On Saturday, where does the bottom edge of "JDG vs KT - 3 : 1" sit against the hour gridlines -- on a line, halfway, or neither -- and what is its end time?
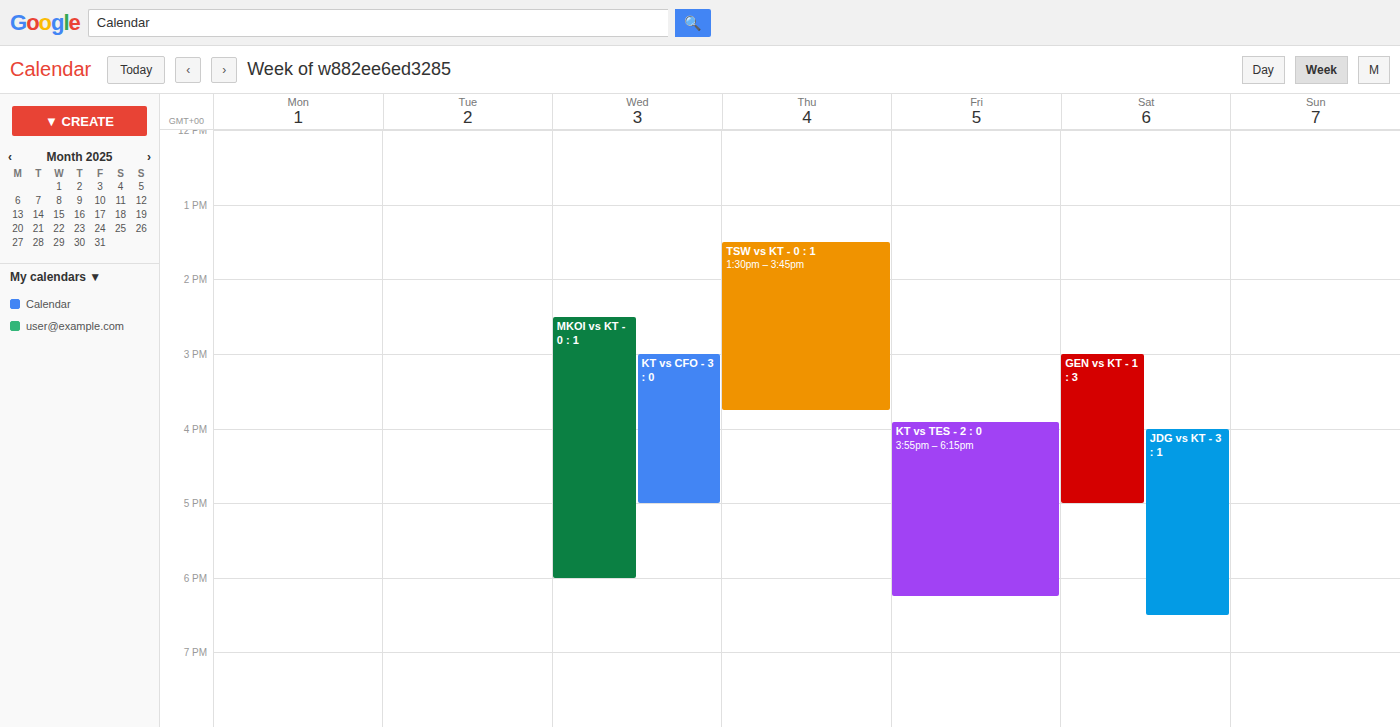
6:30 PM -- halfway between the 6 PM and 7 PM lines.